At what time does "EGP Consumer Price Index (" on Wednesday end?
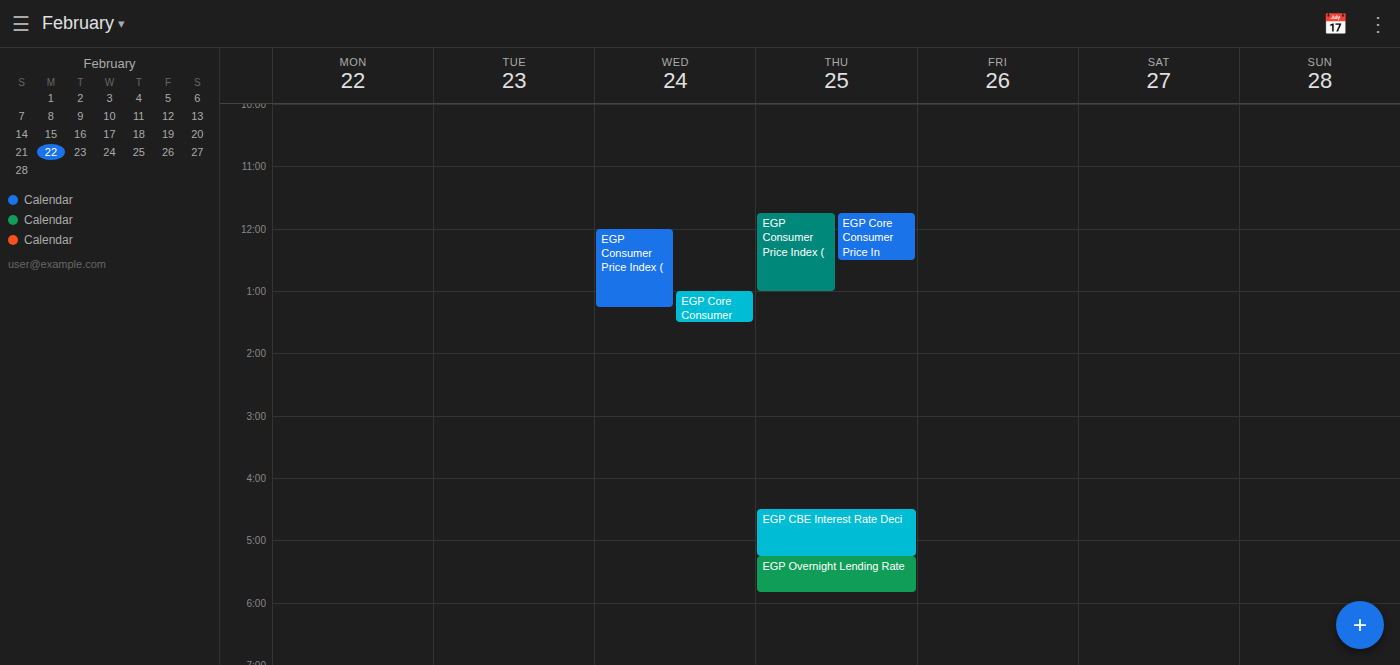
13:15